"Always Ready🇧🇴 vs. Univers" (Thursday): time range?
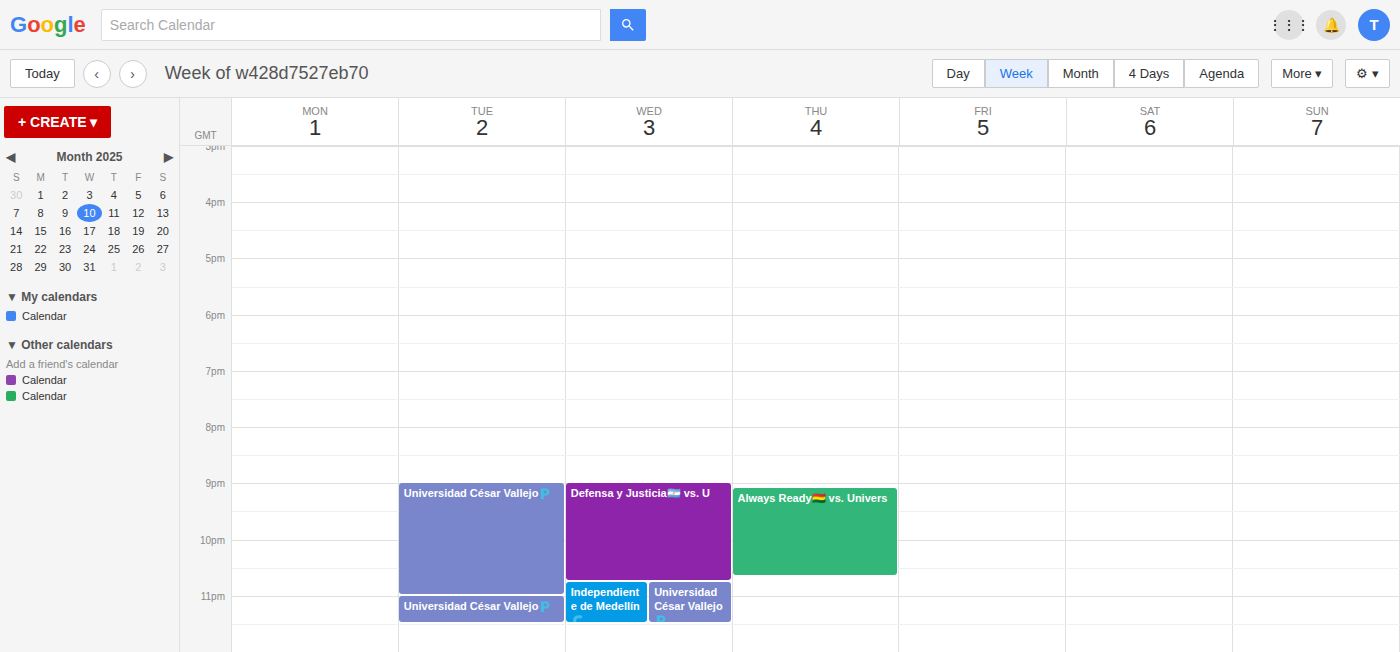
21:05 to 22:40